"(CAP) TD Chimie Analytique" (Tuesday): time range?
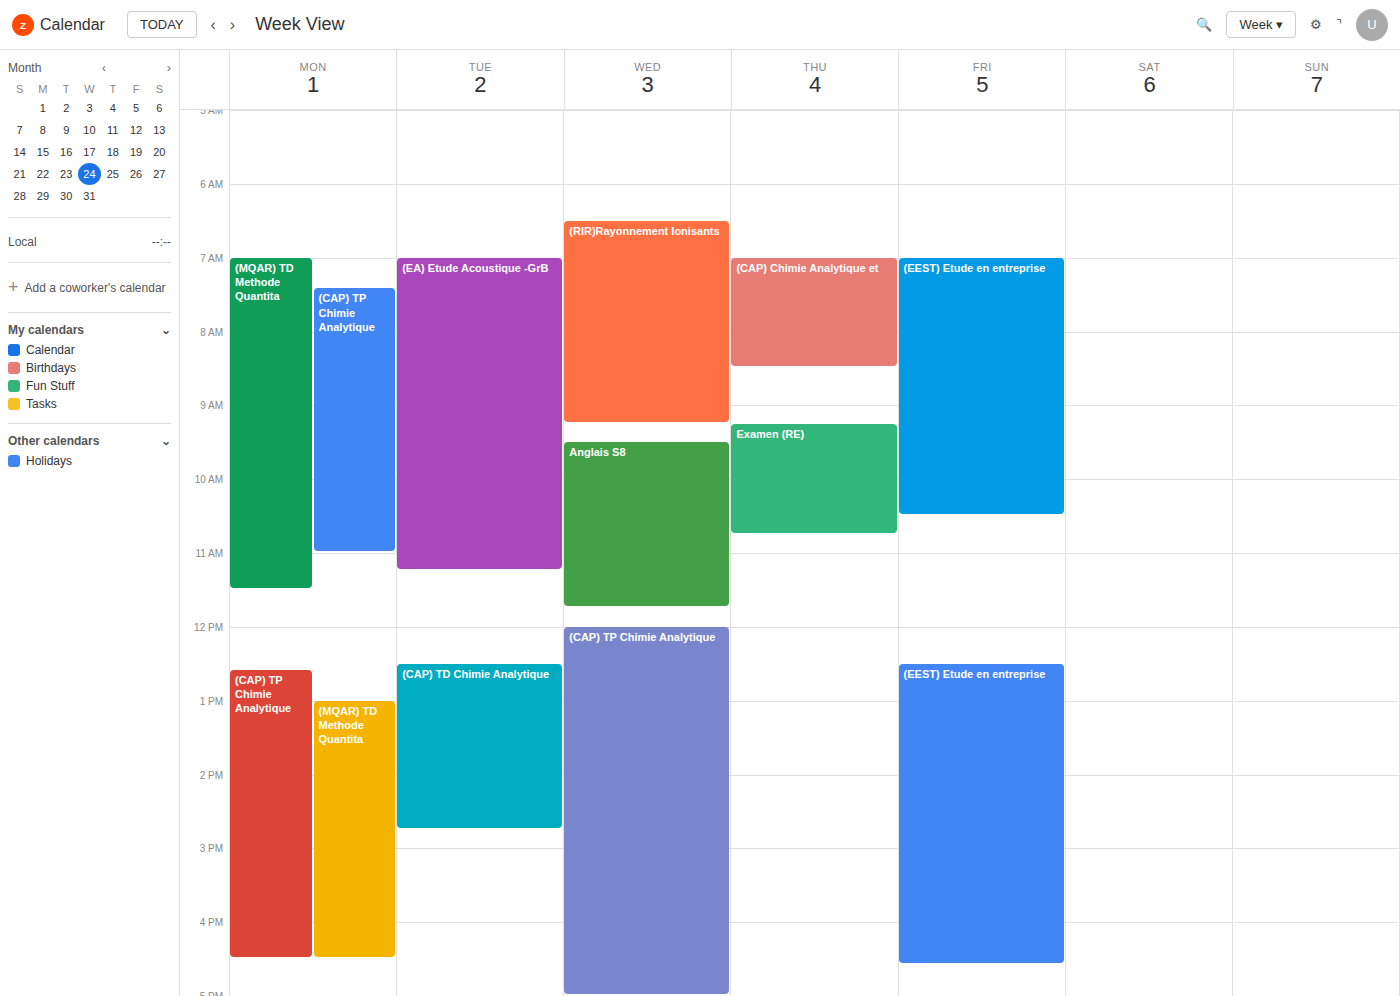
12:30 PM to 2:45 PM